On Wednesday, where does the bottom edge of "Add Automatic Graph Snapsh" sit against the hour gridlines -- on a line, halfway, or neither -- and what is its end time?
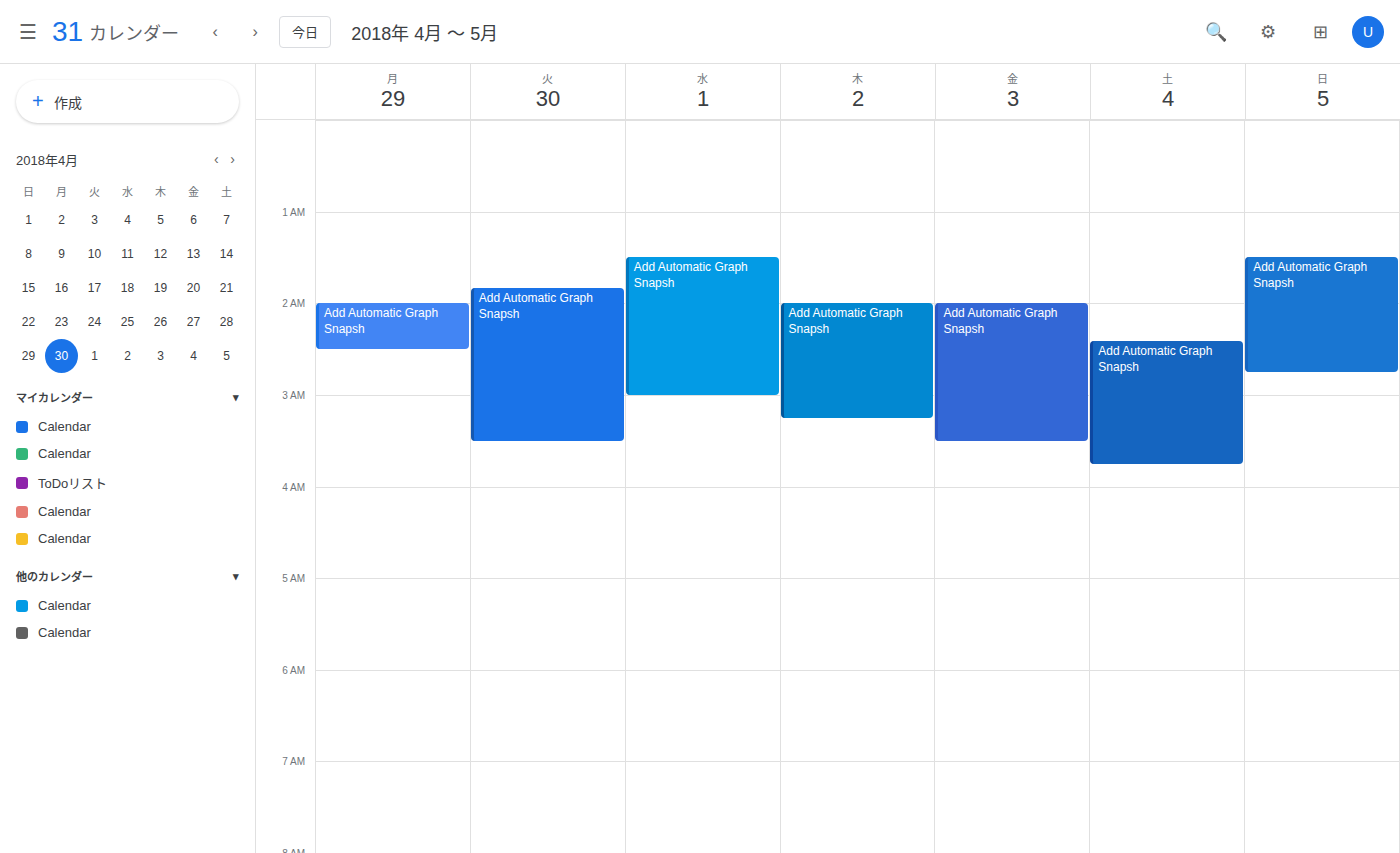
03:00 -- exactly on the 03:00 line.